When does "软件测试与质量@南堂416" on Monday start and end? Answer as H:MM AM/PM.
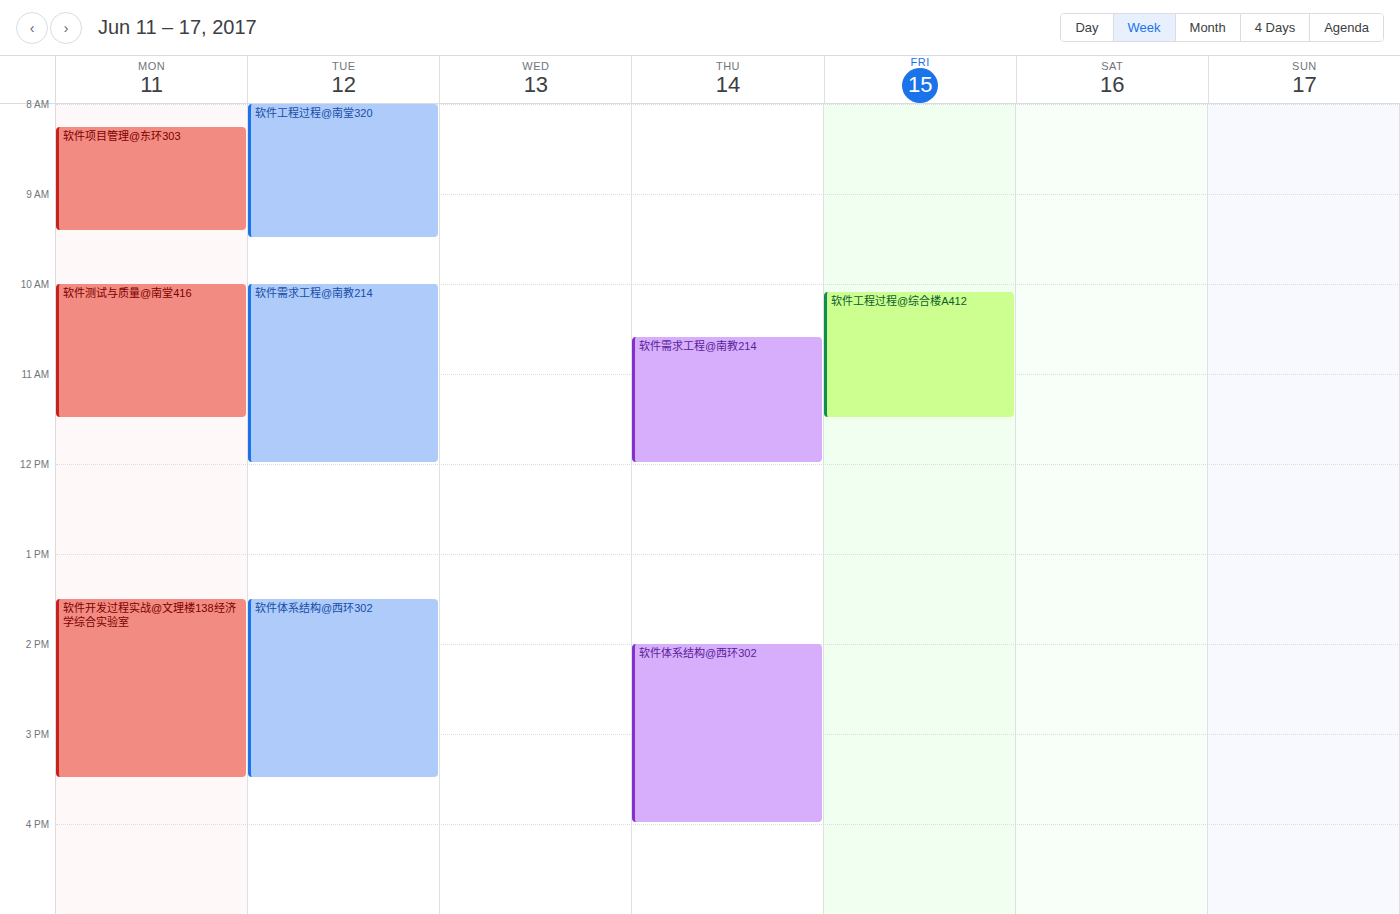
10:00 AM to 11:30 AM